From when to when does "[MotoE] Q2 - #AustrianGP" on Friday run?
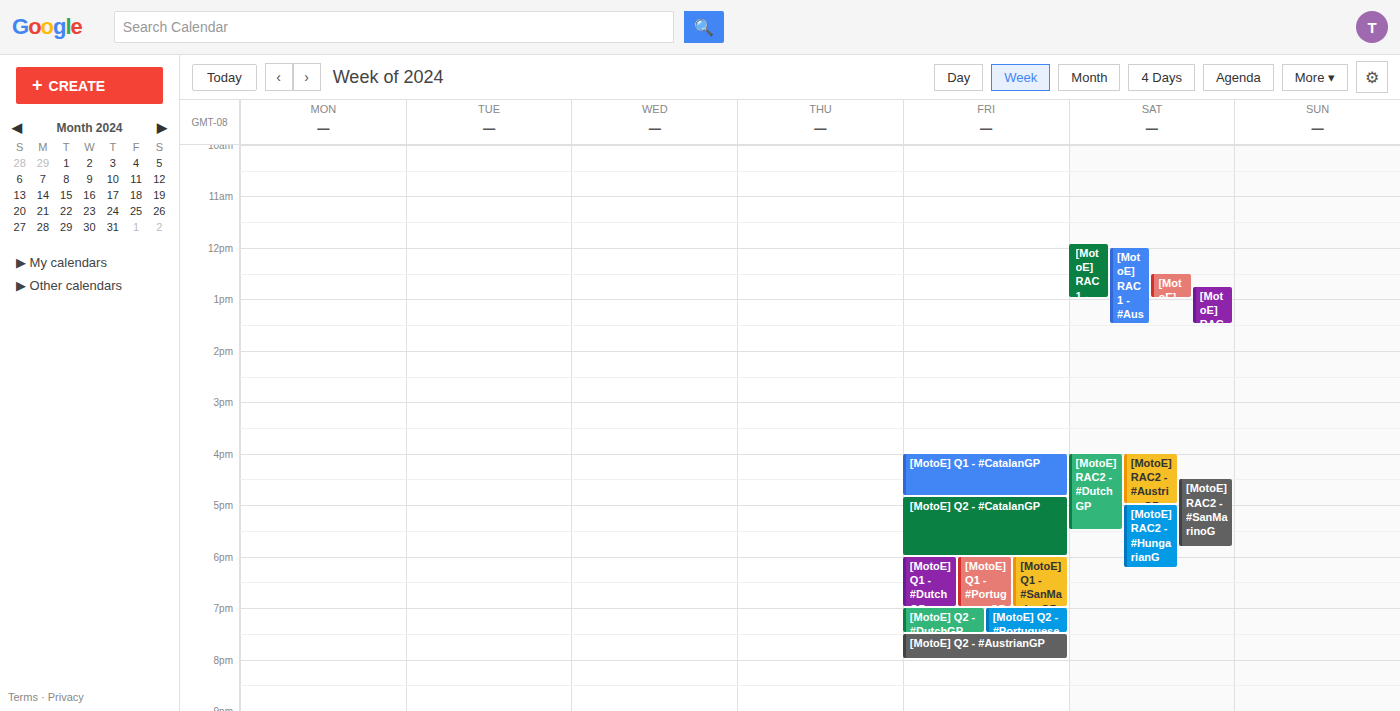
7:30 PM to 8:00 PM